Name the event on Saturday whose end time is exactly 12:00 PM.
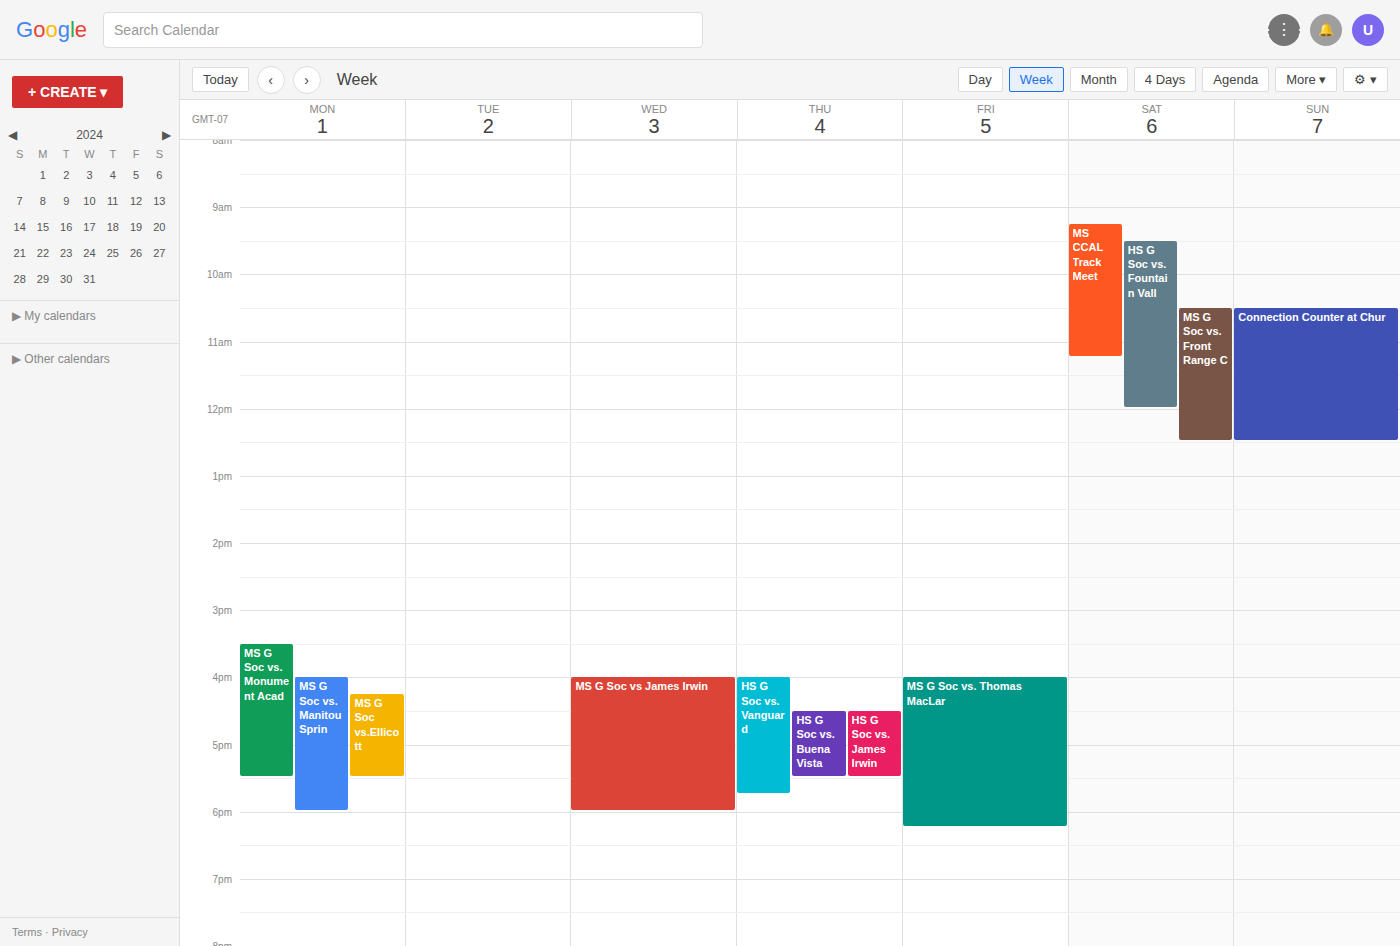
"HS G Soc vs. Fountain Vall"